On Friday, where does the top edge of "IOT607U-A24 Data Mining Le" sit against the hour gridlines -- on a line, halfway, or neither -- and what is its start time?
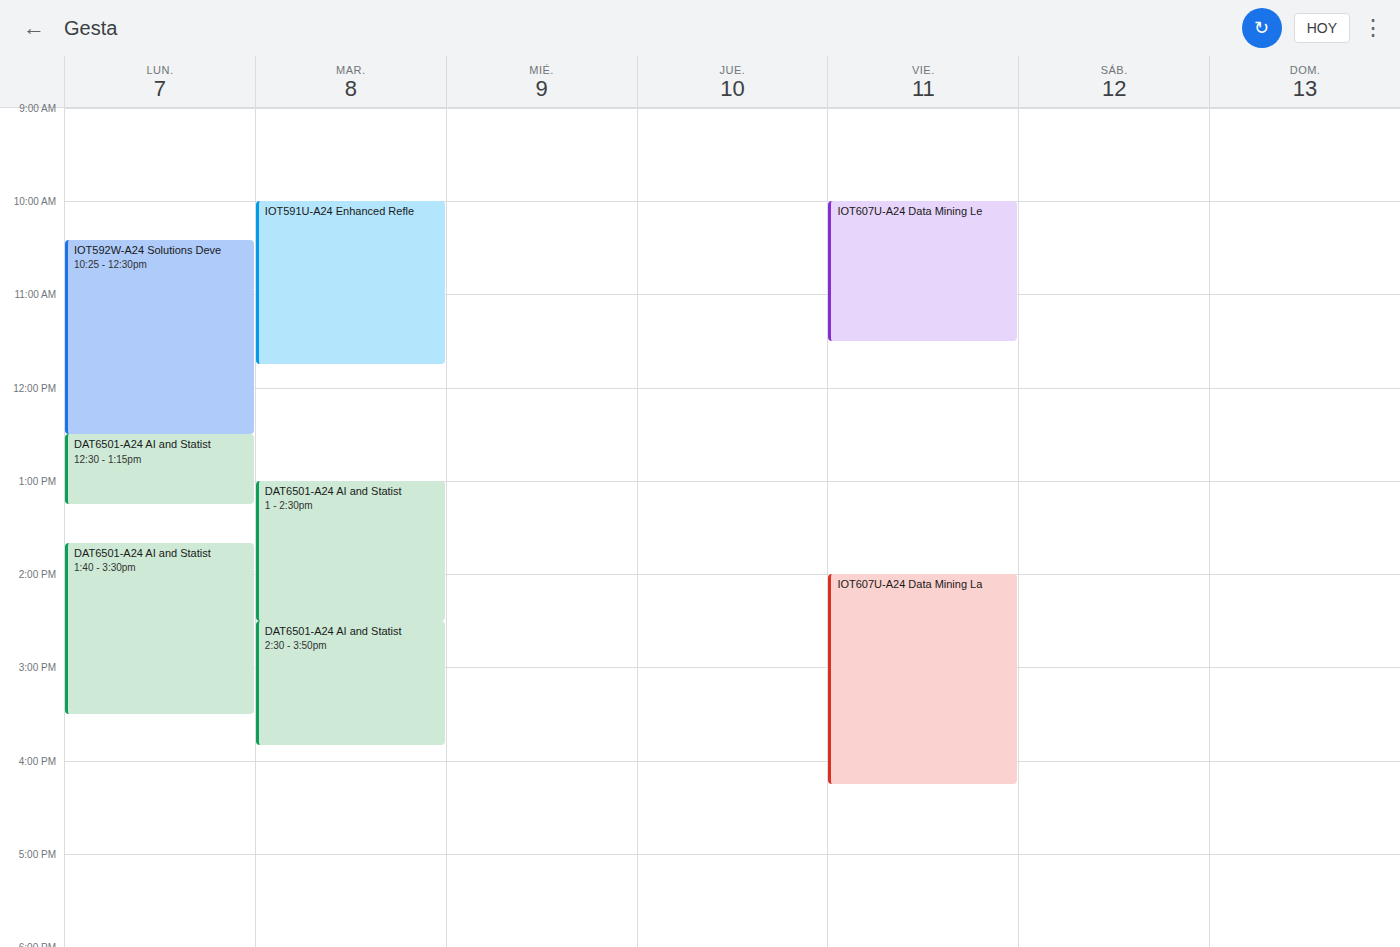
10:00 -- exactly on the 10:00 line.